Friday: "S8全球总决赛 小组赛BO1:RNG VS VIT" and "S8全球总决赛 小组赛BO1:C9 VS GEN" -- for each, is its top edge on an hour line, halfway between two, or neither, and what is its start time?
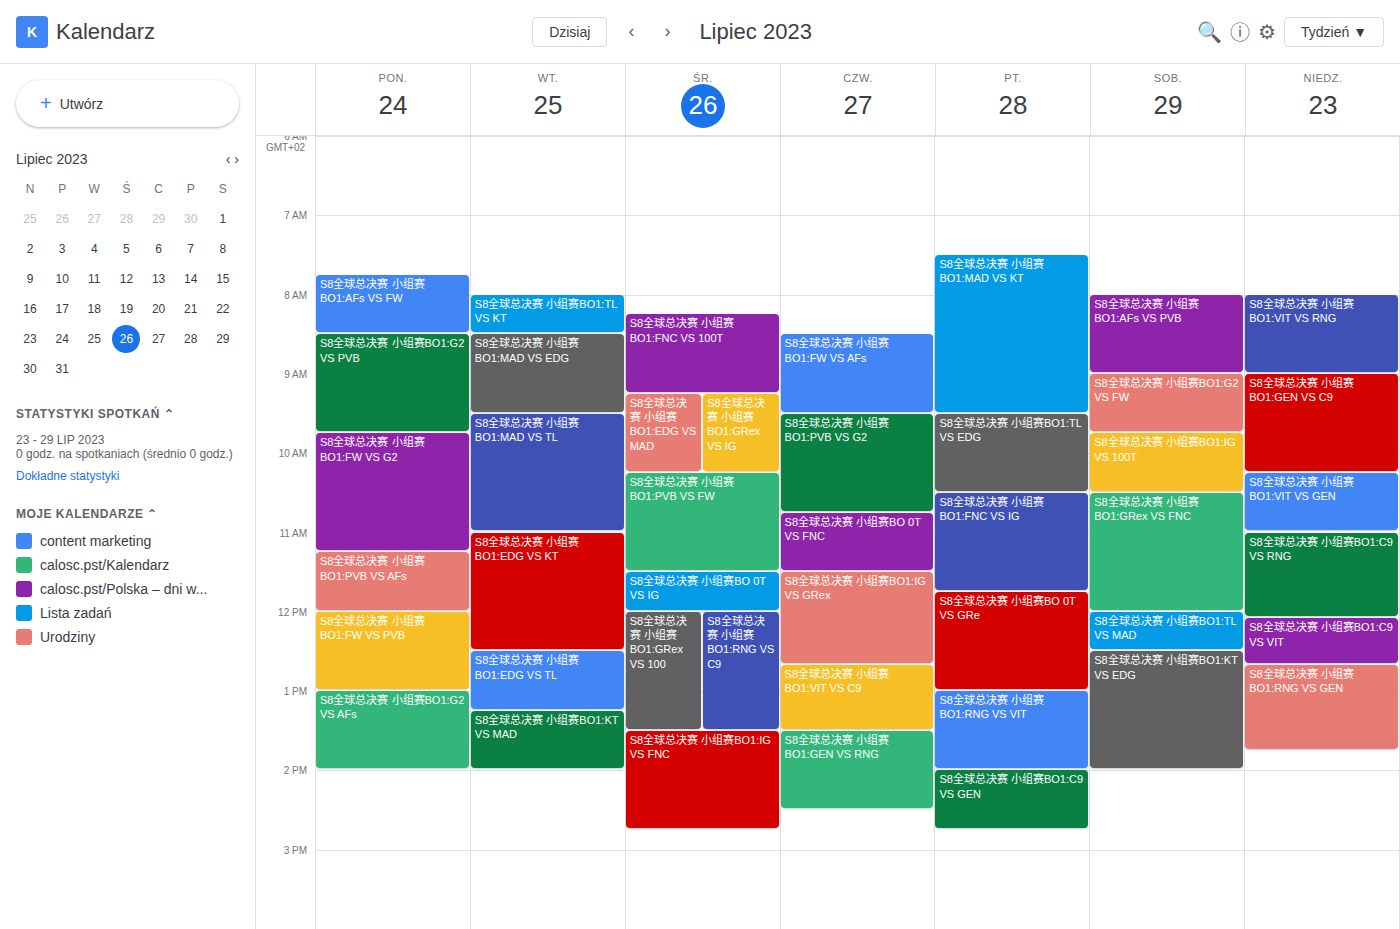
"S8全球总决赛 小组赛BO1:RNG VS VIT": 1:00 PM, exactly on the 1 PM line. "S8全球总决赛 小组赛BO1:C9 VS GEN": 2:00 PM, exactly on the 2 PM line.